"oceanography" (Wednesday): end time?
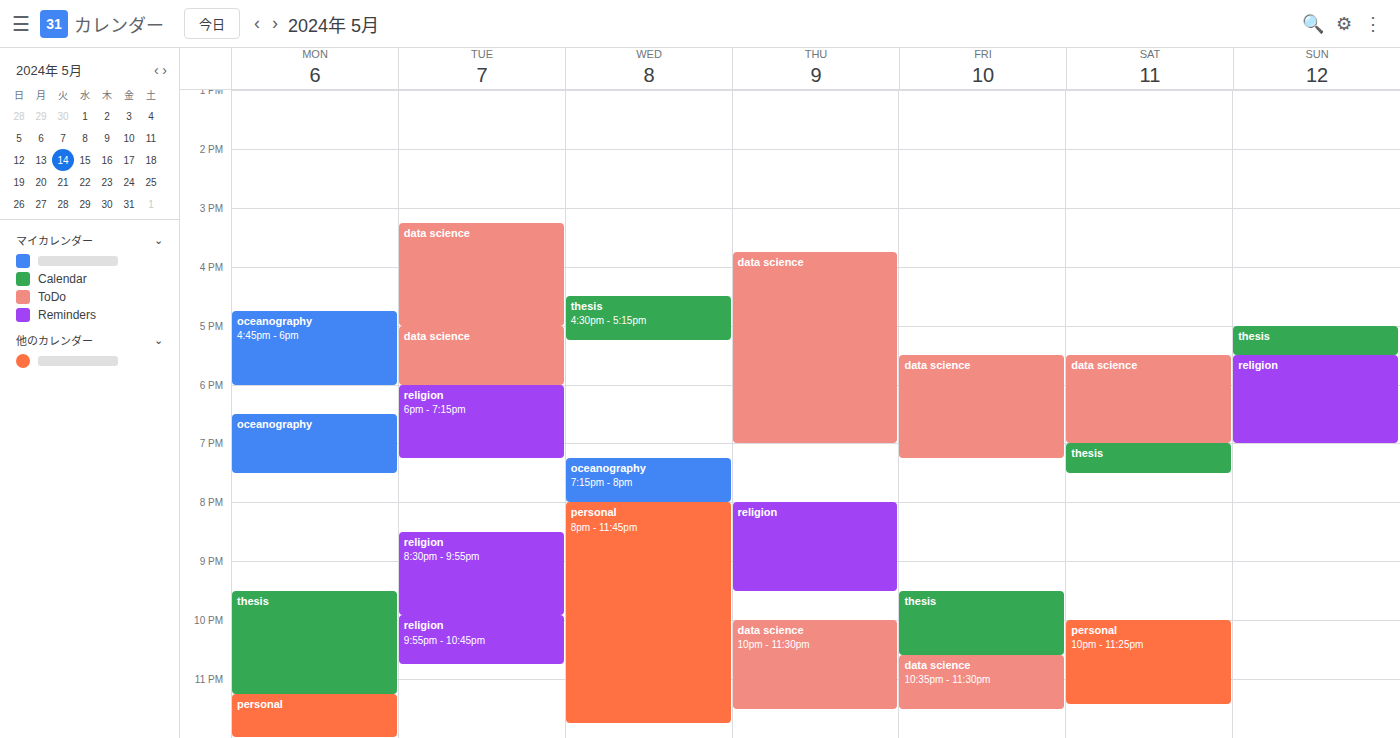
8:00 PM